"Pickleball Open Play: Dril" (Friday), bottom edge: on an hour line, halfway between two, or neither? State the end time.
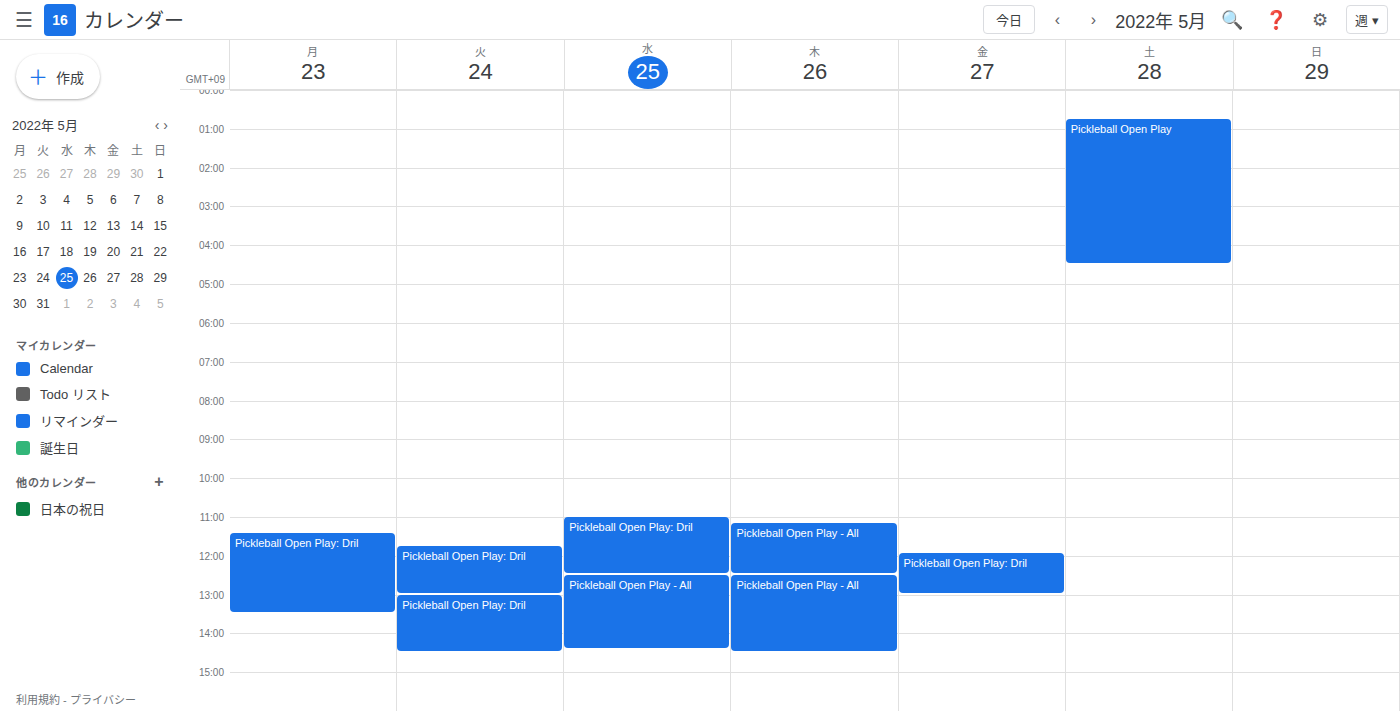
1:00 PM -- exactly on the 1 PM line.